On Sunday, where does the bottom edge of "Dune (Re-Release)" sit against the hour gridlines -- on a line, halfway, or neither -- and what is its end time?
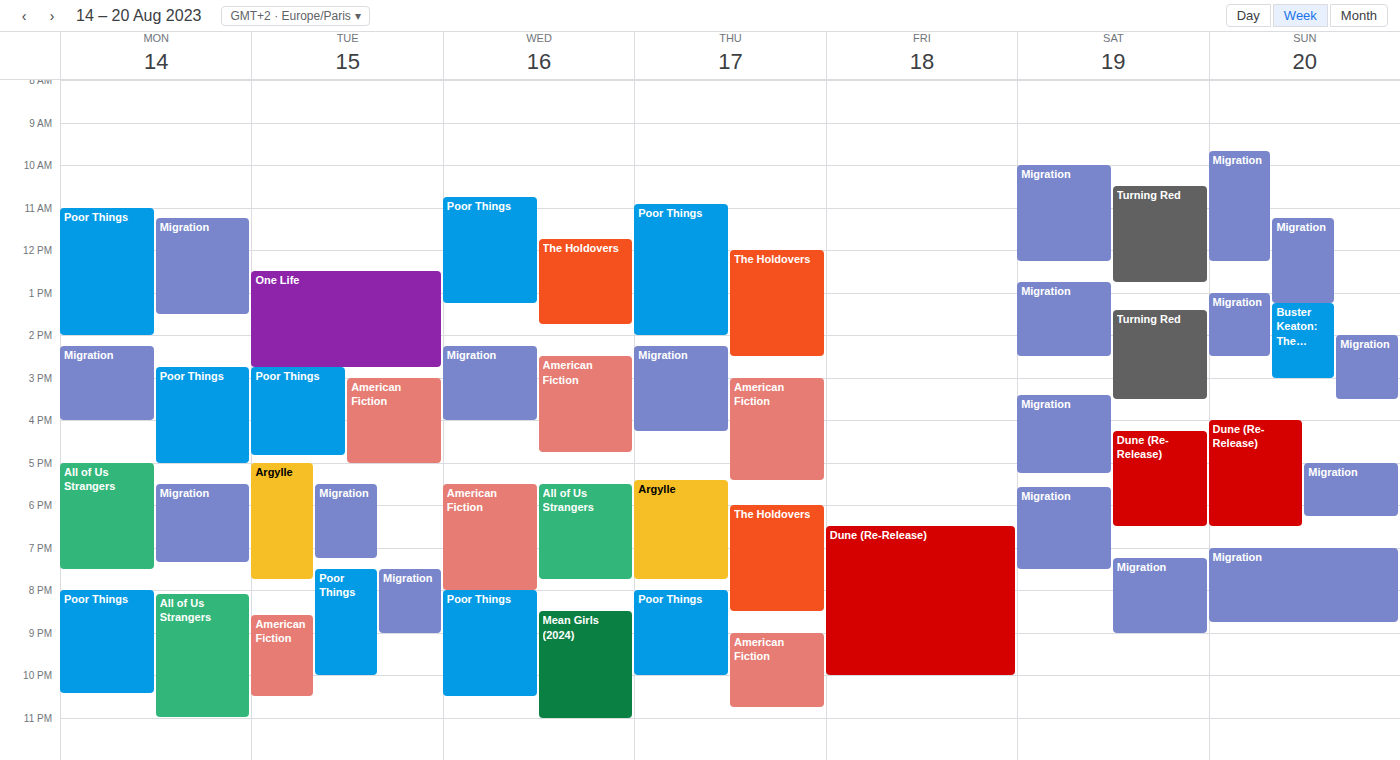
6:30 PM -- halfway between the 6 PM and 7 PM lines.